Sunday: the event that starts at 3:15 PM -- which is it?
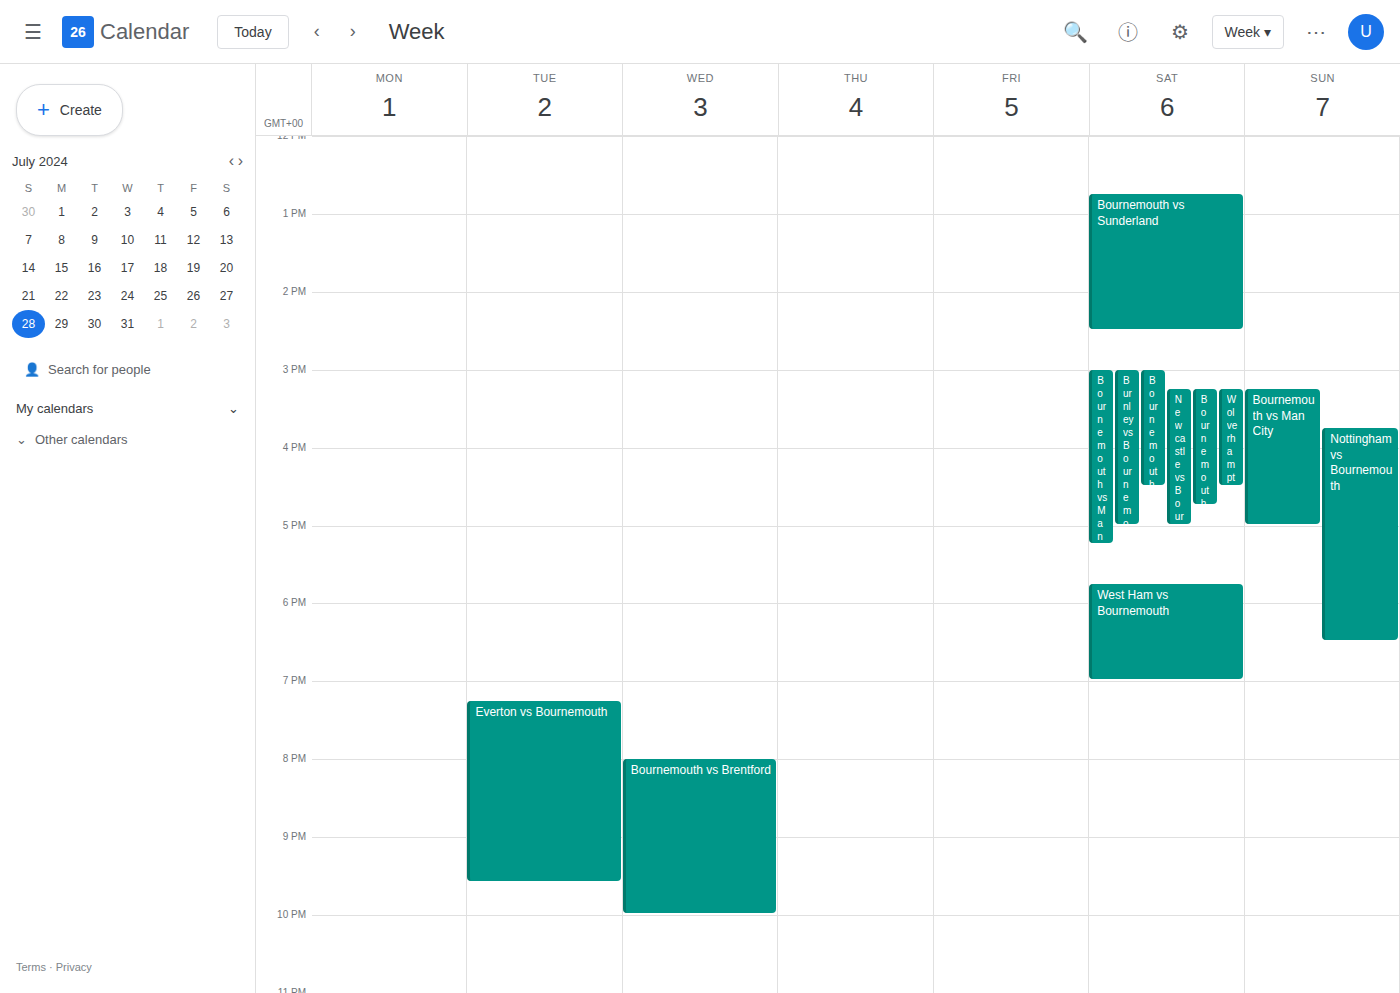
"Bournemouth vs Man City"